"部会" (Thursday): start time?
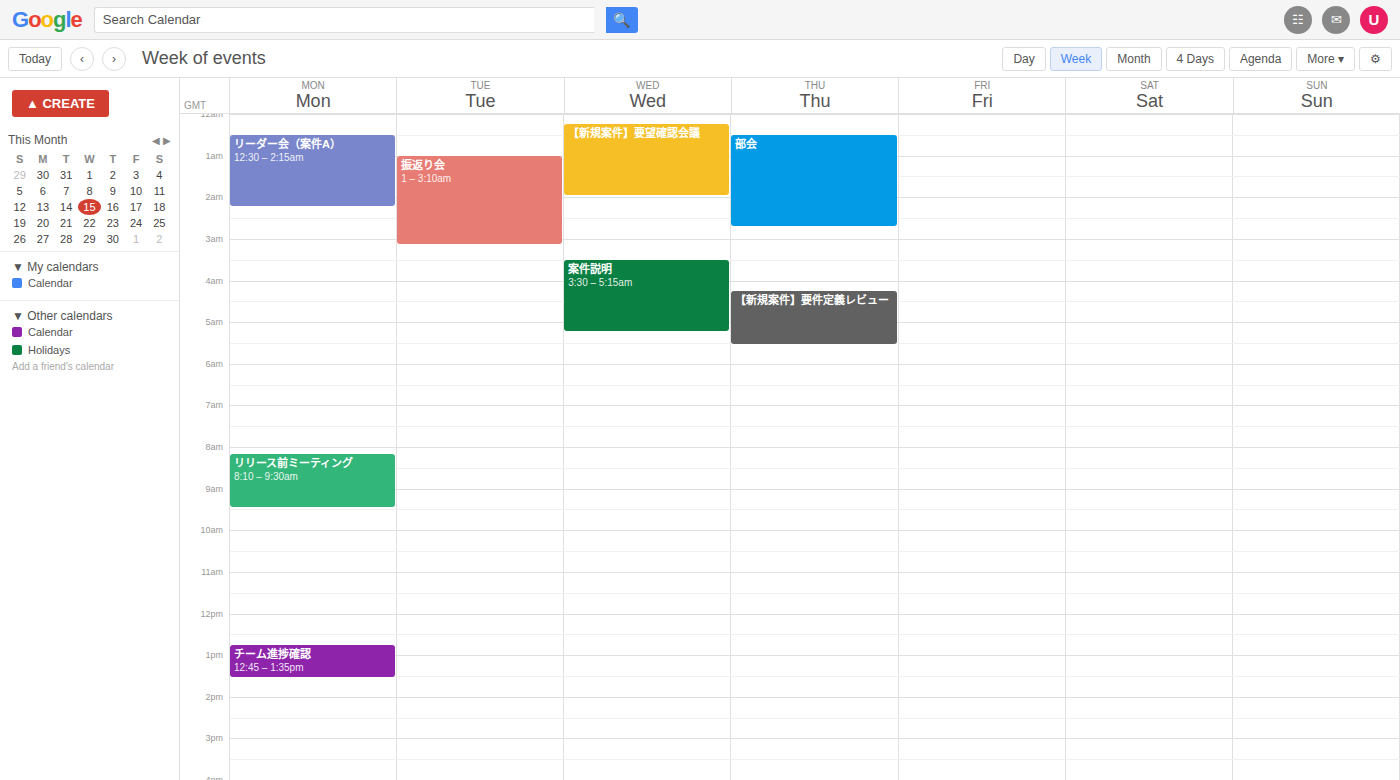
12:30 AM